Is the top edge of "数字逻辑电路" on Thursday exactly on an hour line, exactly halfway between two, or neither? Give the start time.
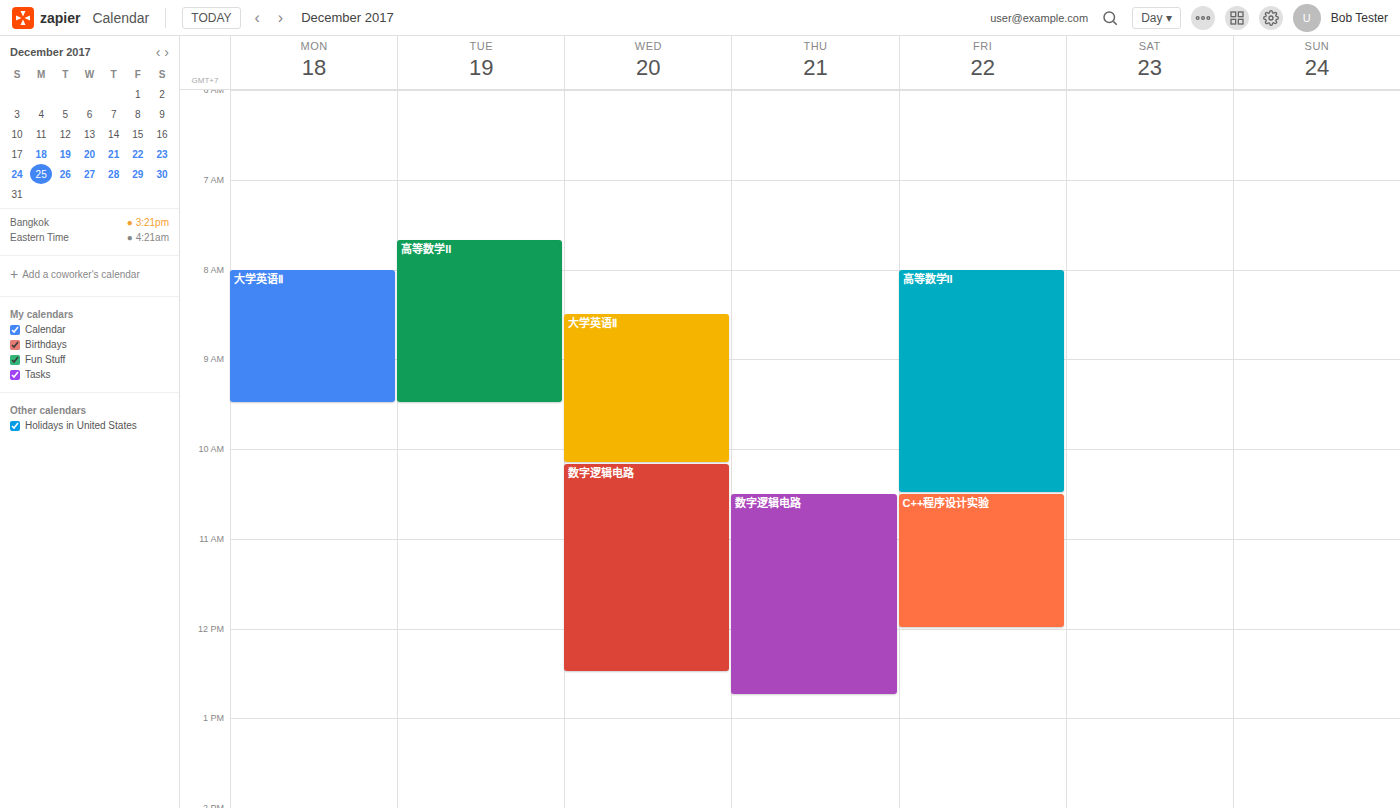
10:30 AM -- halfway between the 10 AM and 11 AM lines.